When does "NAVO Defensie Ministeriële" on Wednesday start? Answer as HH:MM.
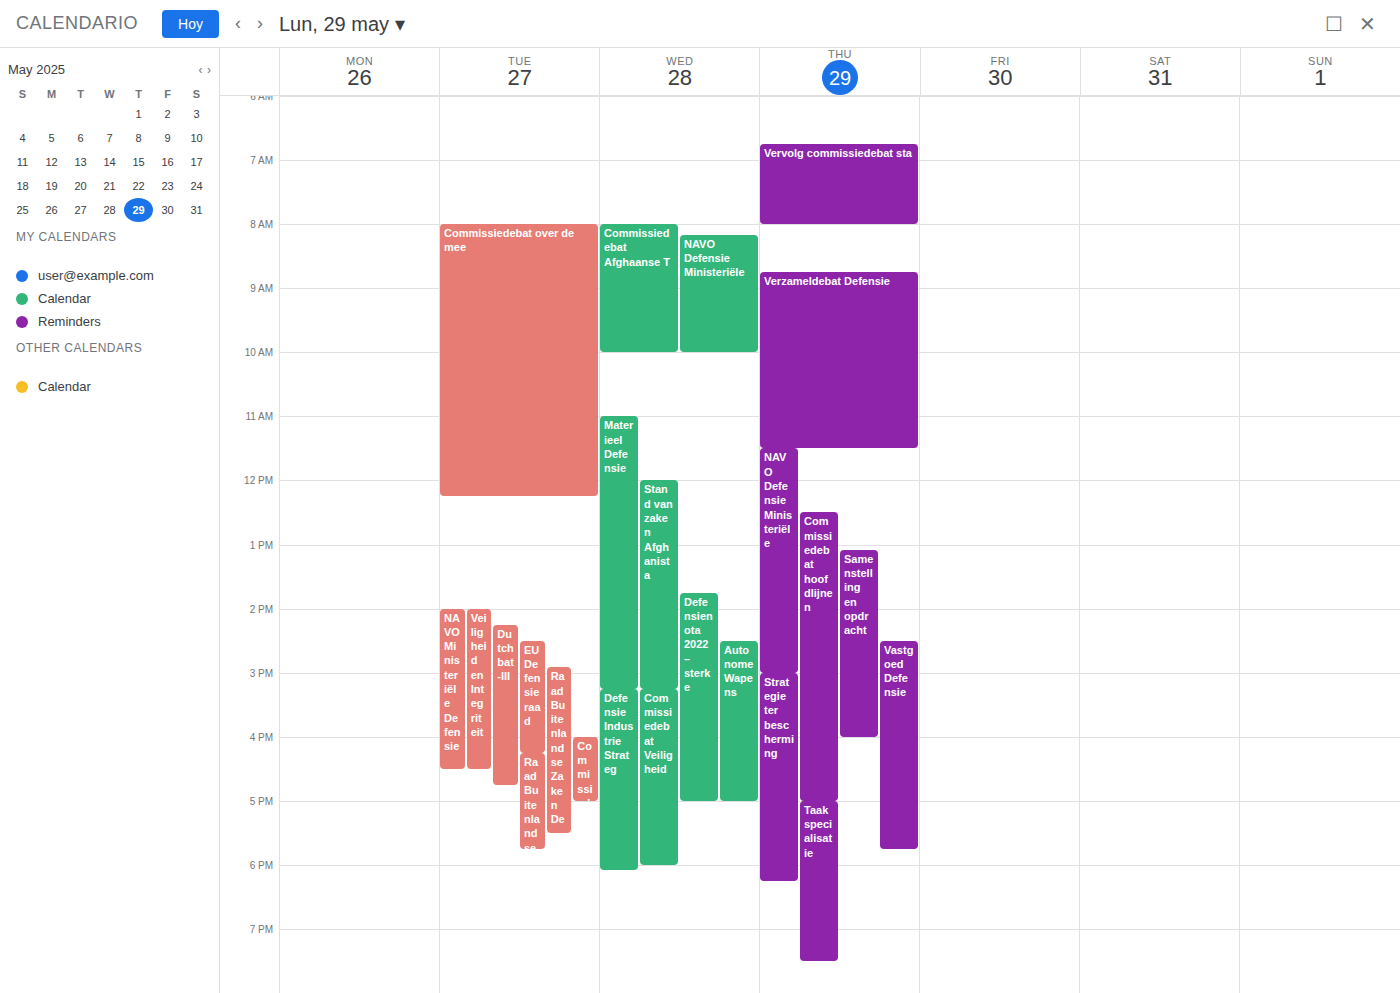
08:10